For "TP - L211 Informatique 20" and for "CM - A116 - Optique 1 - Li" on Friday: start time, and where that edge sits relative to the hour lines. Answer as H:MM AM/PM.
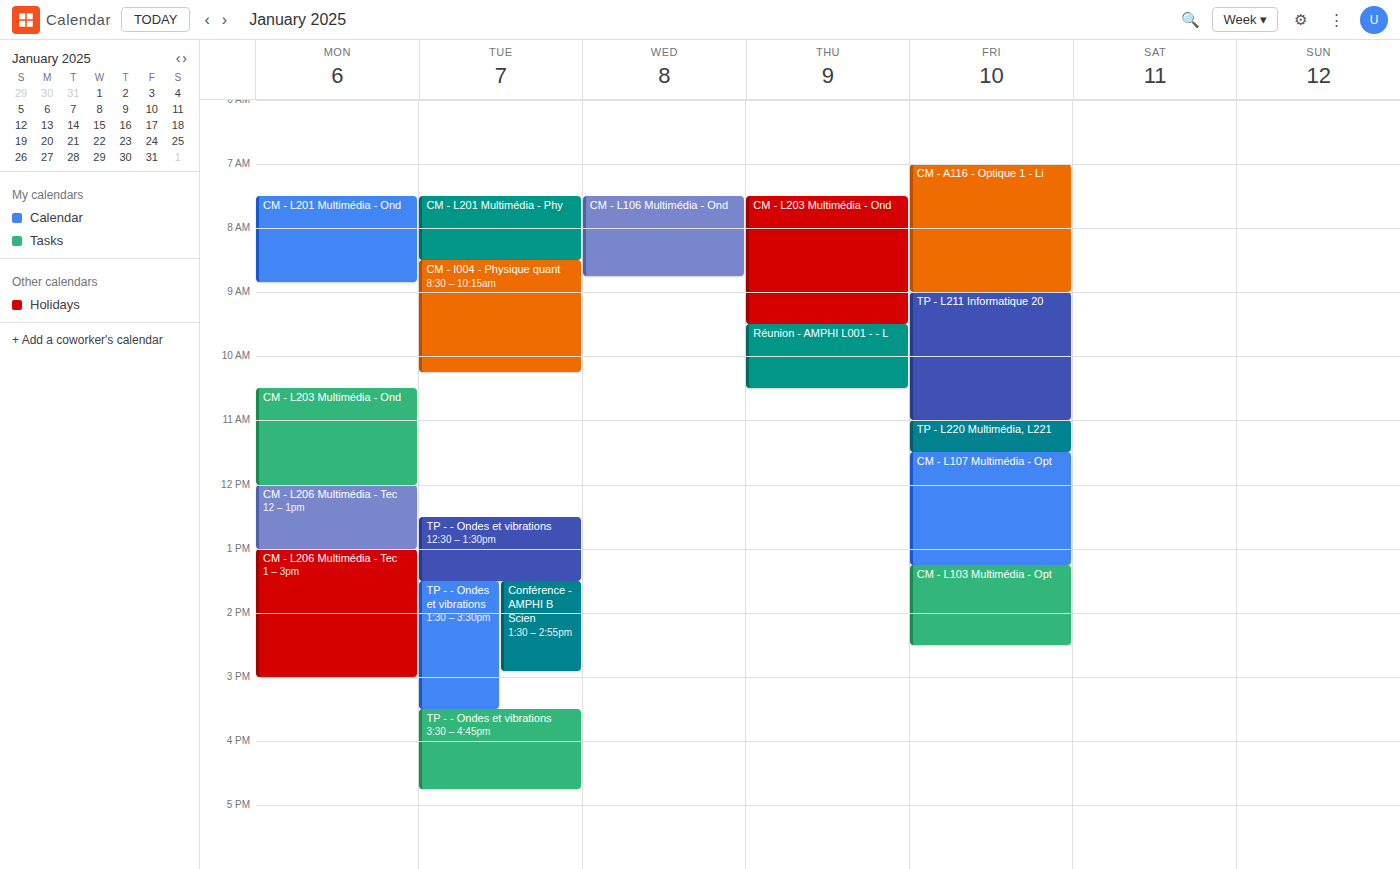
"TP - L211 Informatique 20": 9:00 AM, exactly on the 9 AM line. "CM - A116 - Optique 1 - Li": 7:00 AM, exactly on the 7 AM line.